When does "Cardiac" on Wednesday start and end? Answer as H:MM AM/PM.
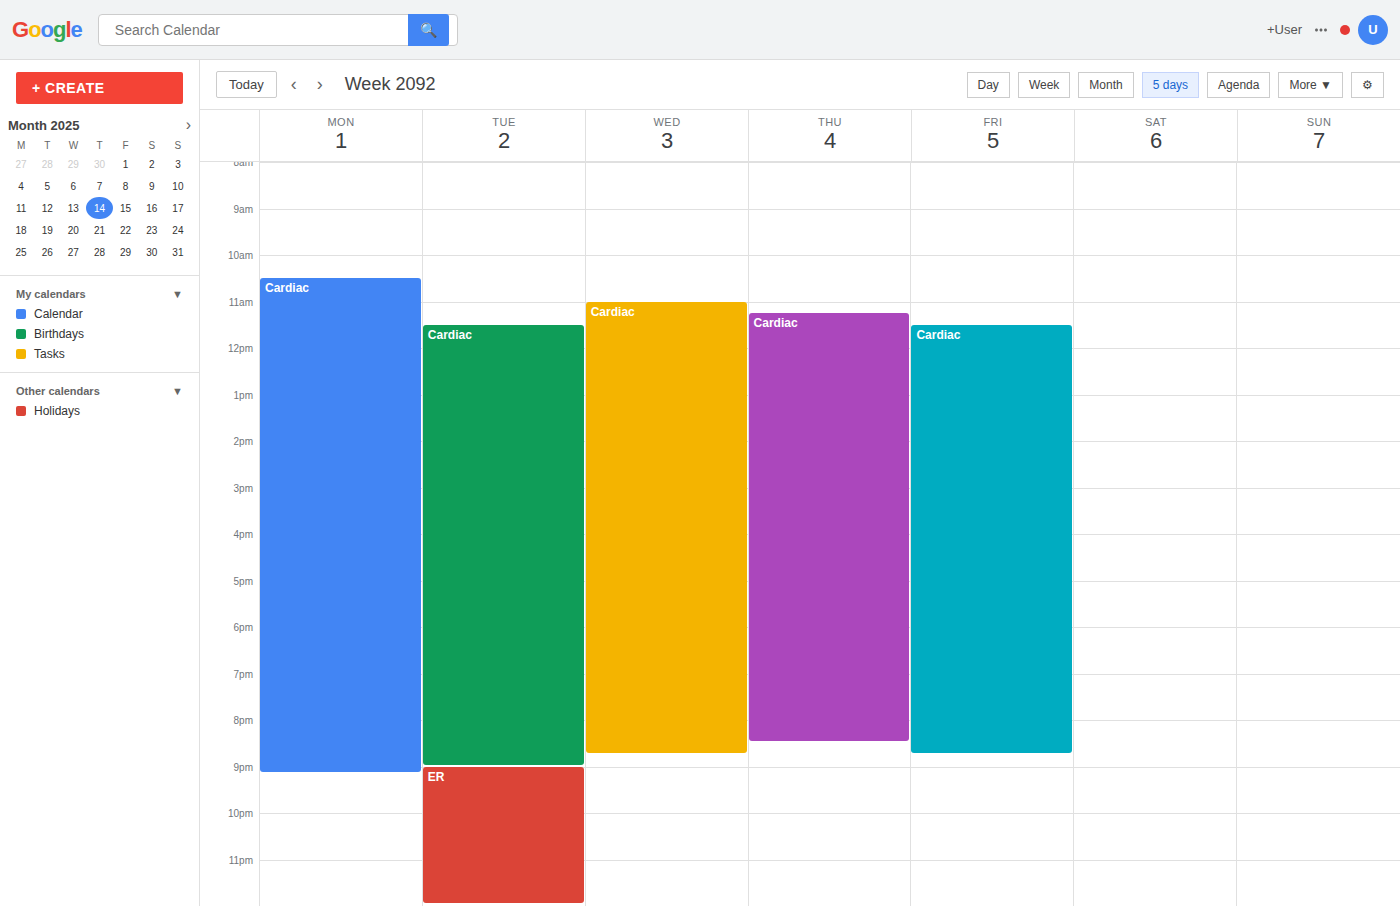
11:00 AM to 8:45 PM